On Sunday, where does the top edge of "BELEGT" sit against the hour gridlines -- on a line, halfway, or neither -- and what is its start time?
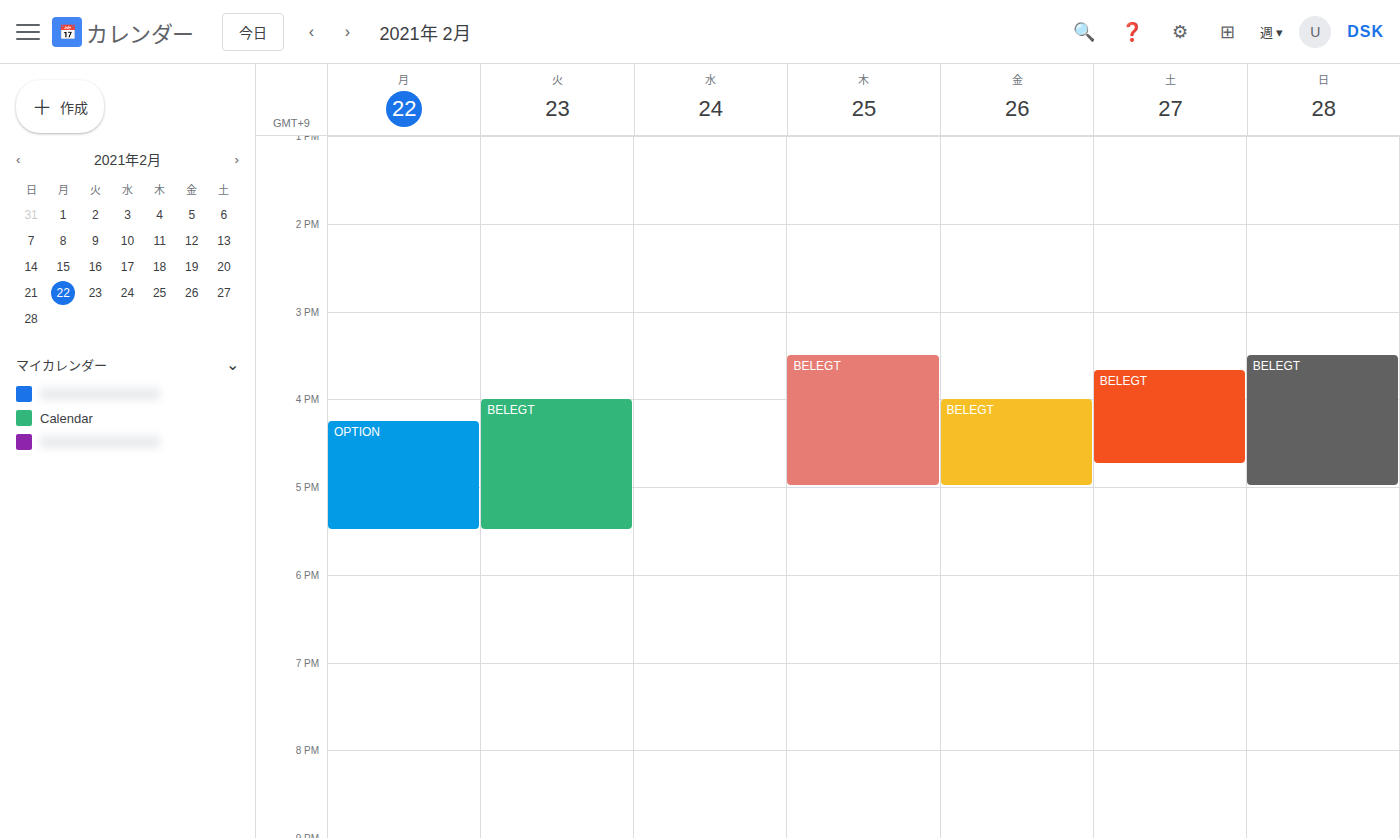
3:30 PM -- halfway between the 3 PM and 4 PM lines.